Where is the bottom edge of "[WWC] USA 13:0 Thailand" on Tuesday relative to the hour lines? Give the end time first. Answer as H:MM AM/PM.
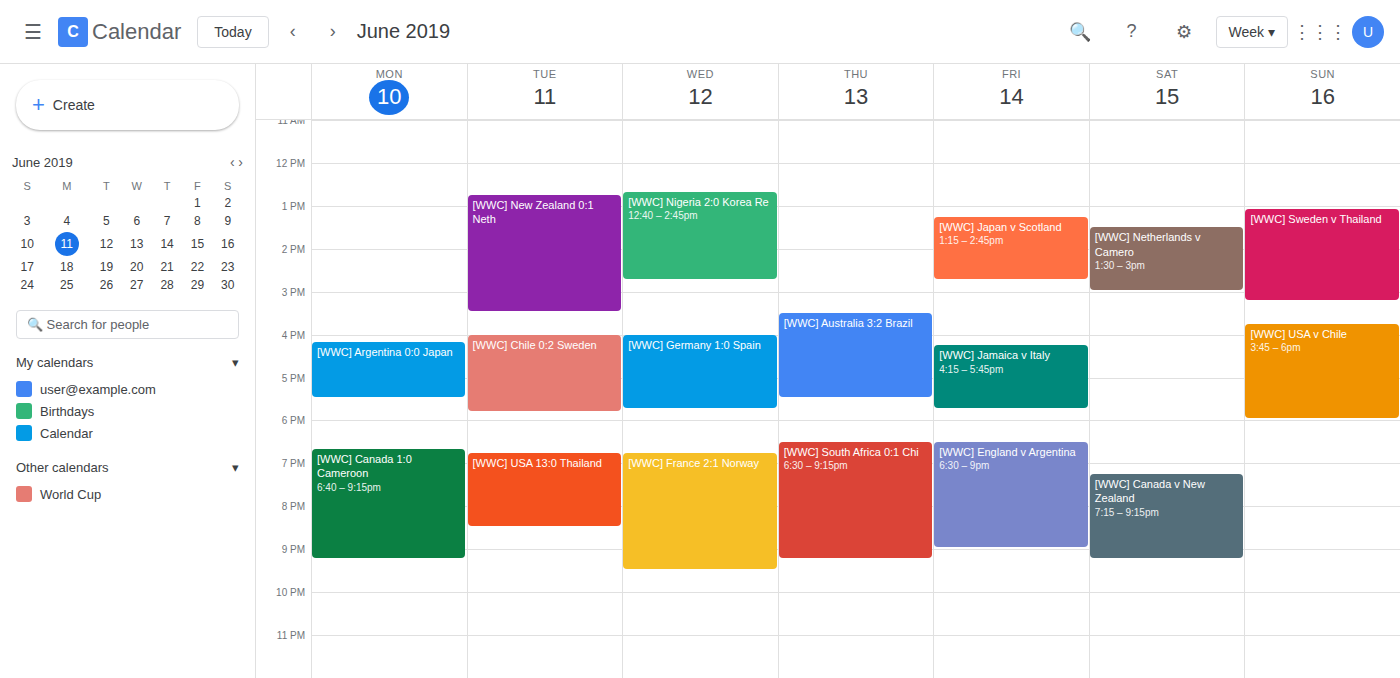
8:30 PM -- halfway between the 8 PM and 9 PM lines.